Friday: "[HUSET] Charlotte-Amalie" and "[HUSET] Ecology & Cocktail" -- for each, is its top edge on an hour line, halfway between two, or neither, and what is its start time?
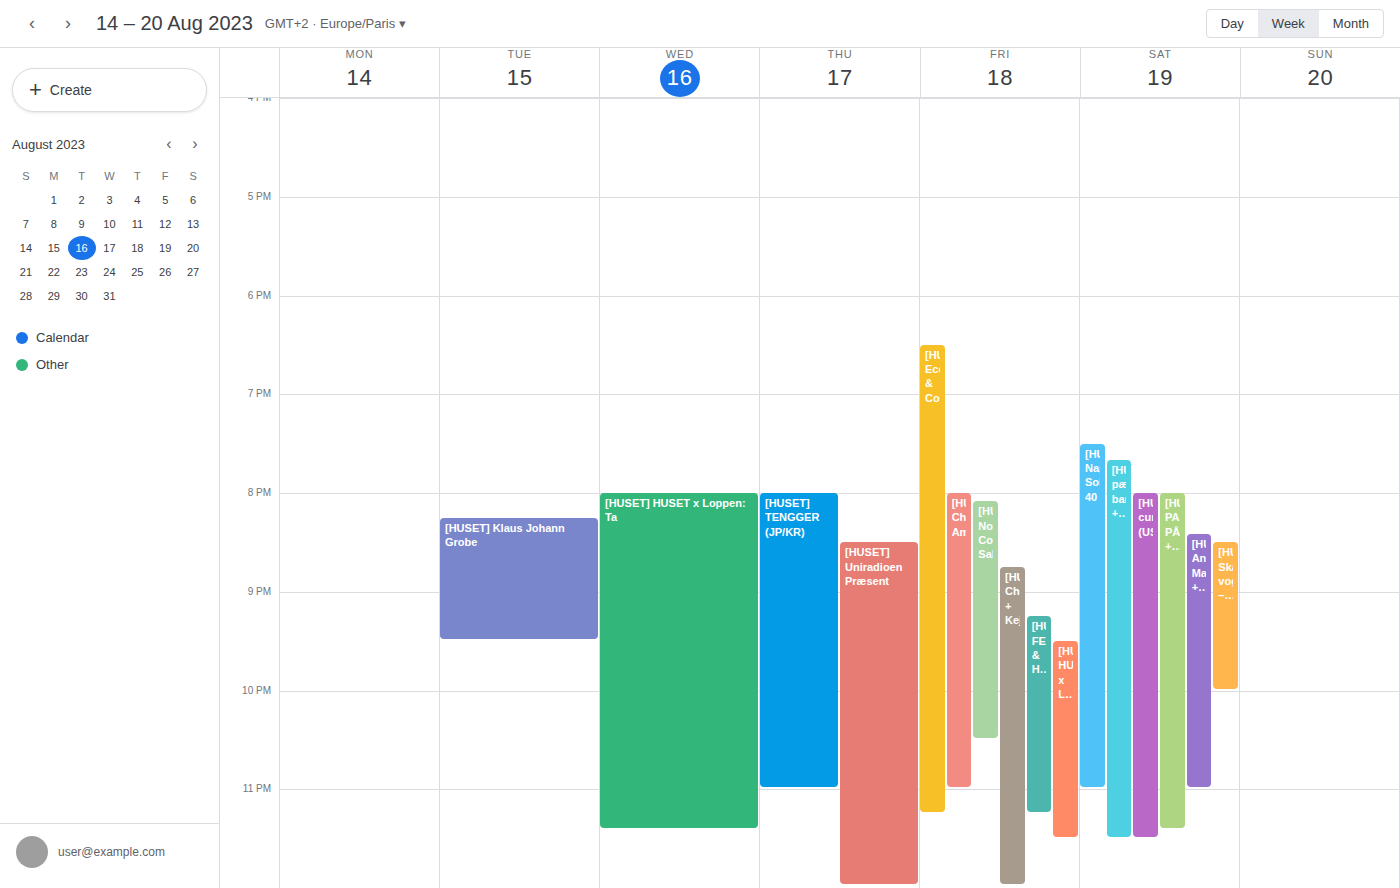
"[HUSET] Charlotte-Amalie": 8:00 PM, exactly on the 8 PM line. "[HUSET] Ecology & Cocktail": 6:30 PM, halfway between the 6 PM and 7 PM lines.